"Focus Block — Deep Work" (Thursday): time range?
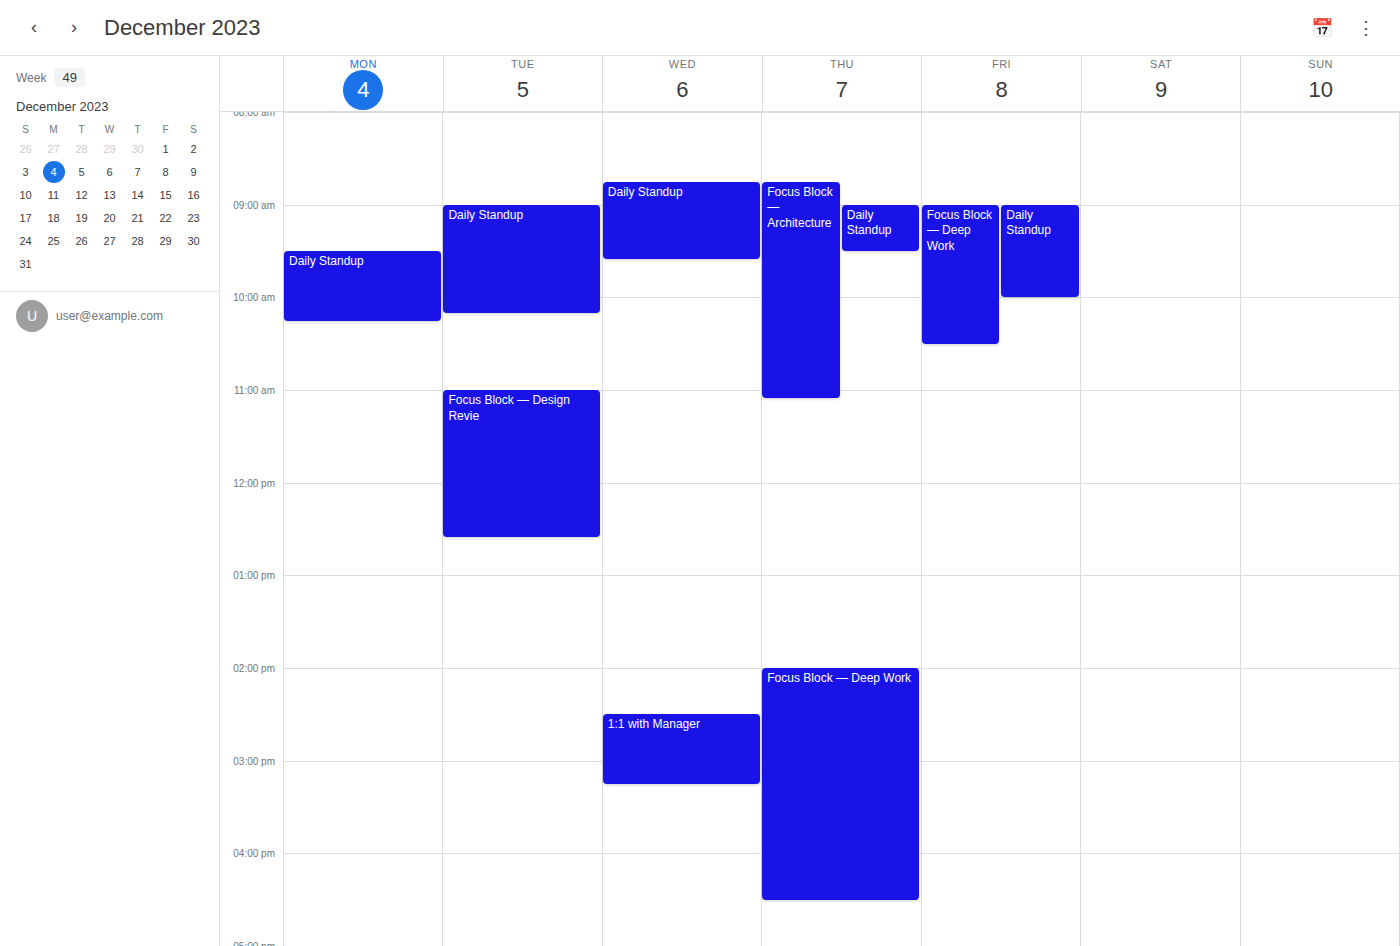
14:00 to 16:30